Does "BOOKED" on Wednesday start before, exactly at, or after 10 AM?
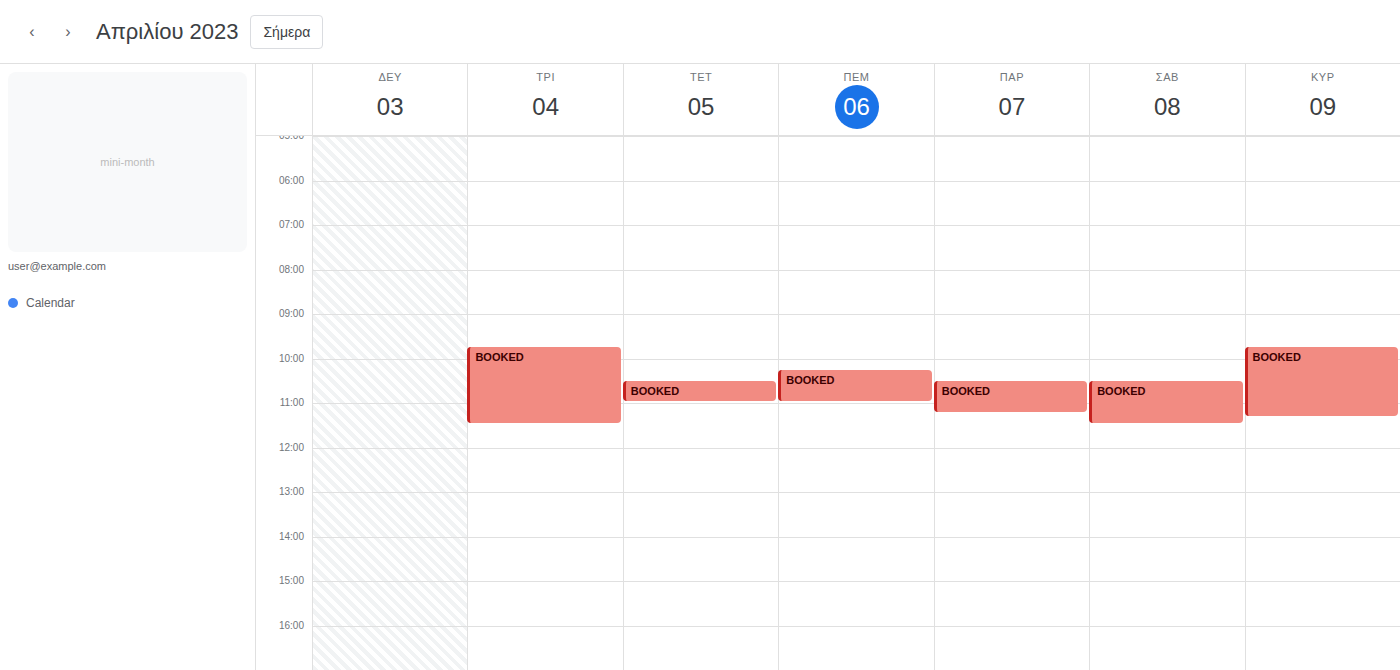
10:30 AM -- after 10 AM, 30 minutes below the 10 AM line.